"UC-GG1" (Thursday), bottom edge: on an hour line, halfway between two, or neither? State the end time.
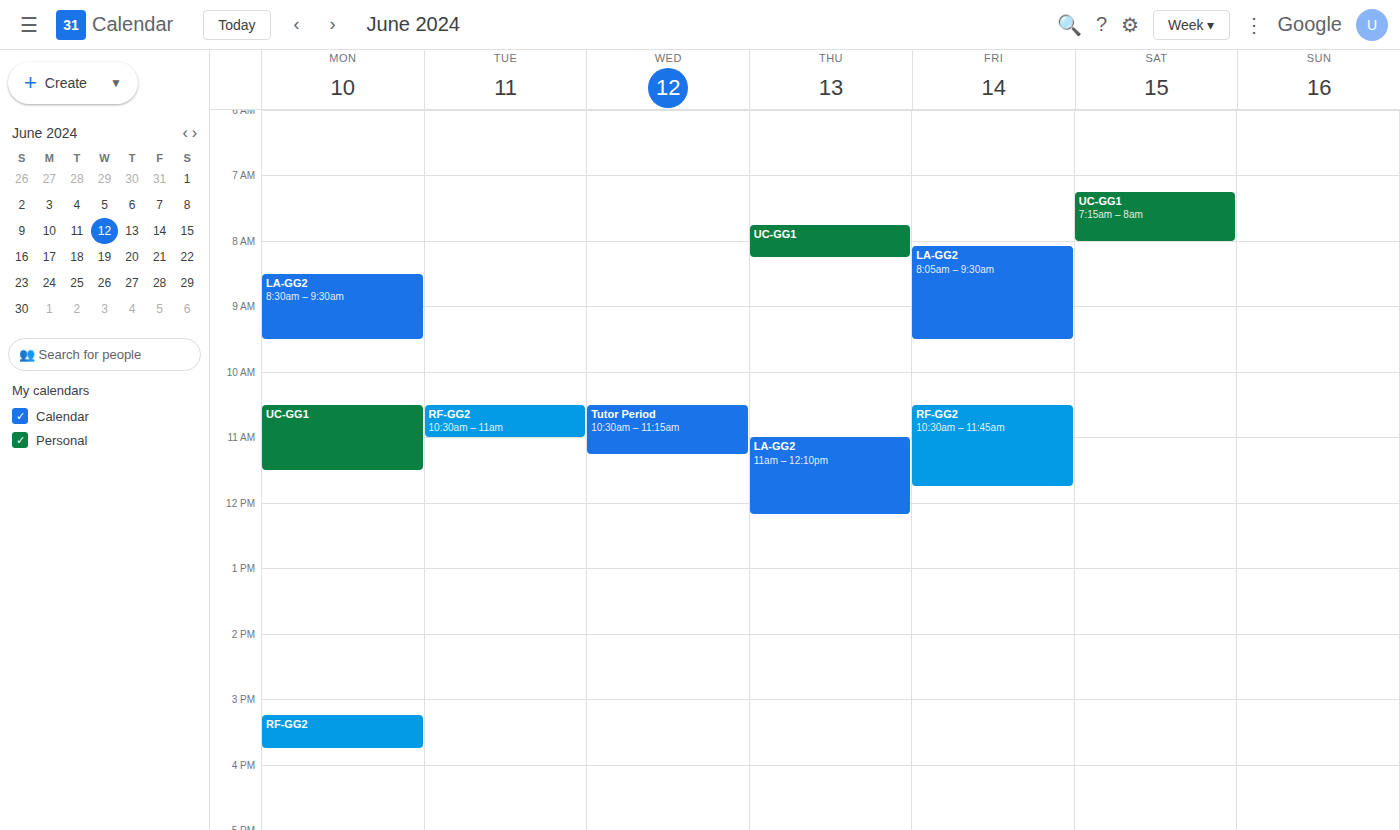
8:15 AM -- neither: a quarter of the way from the 8 AM line to the 9 AM line.